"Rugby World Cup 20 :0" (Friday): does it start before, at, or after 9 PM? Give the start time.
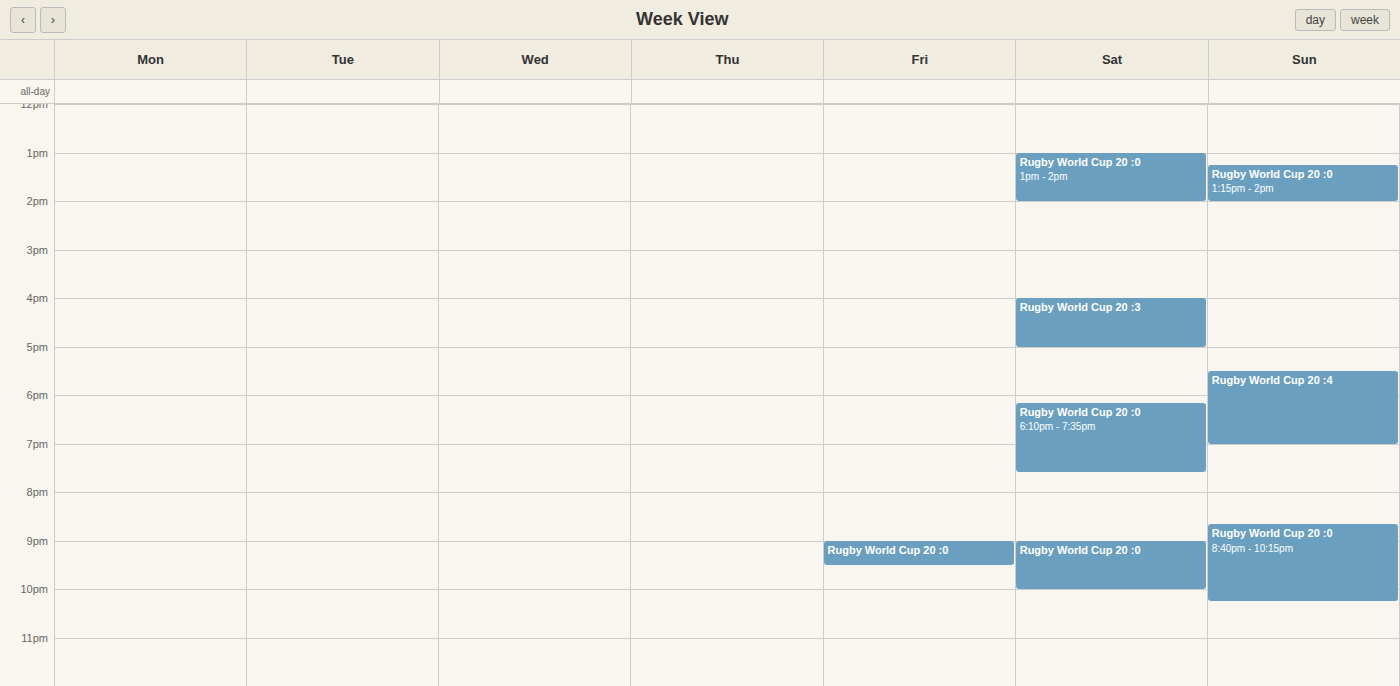
9:00 PM -- exactly at 9 PM, on the 9 PM line.